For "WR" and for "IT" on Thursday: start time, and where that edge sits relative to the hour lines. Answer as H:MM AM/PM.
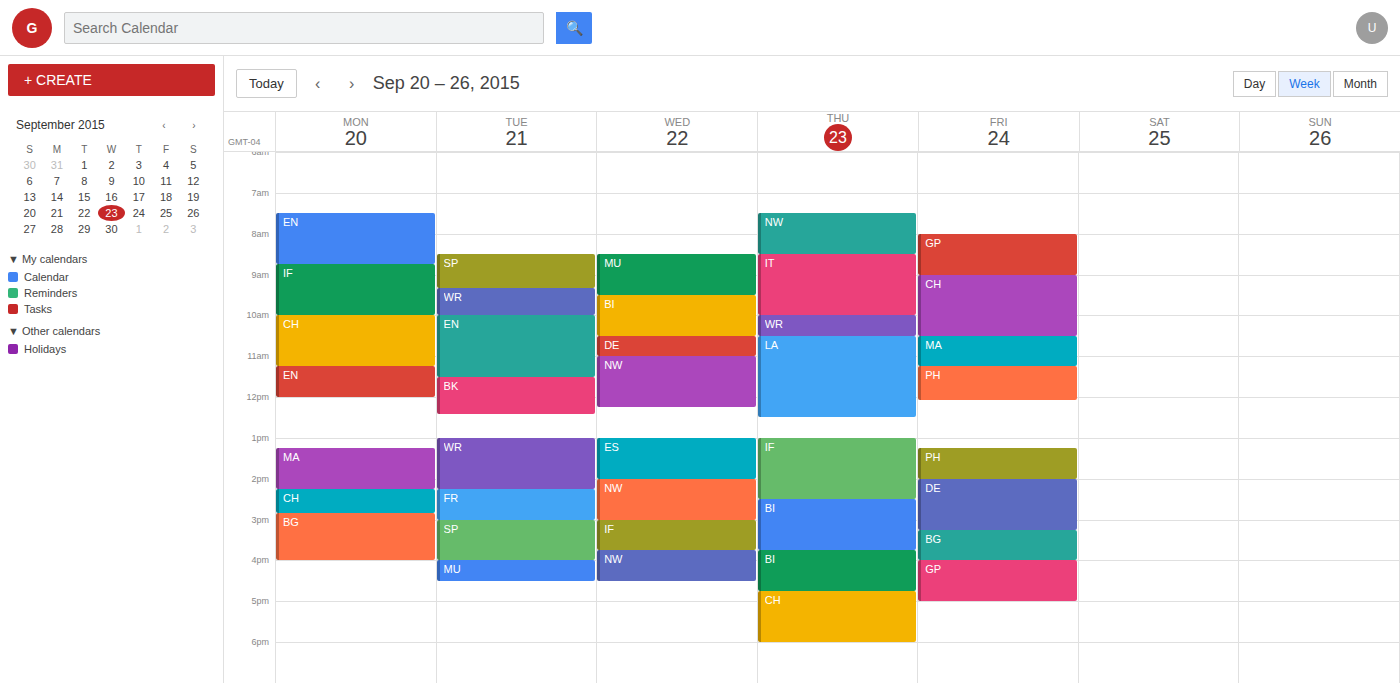
"WR": 10:00 AM, exactly on the 10 AM line. "IT": 8:30 AM, halfway between the 8 AM and 9 AM lines.